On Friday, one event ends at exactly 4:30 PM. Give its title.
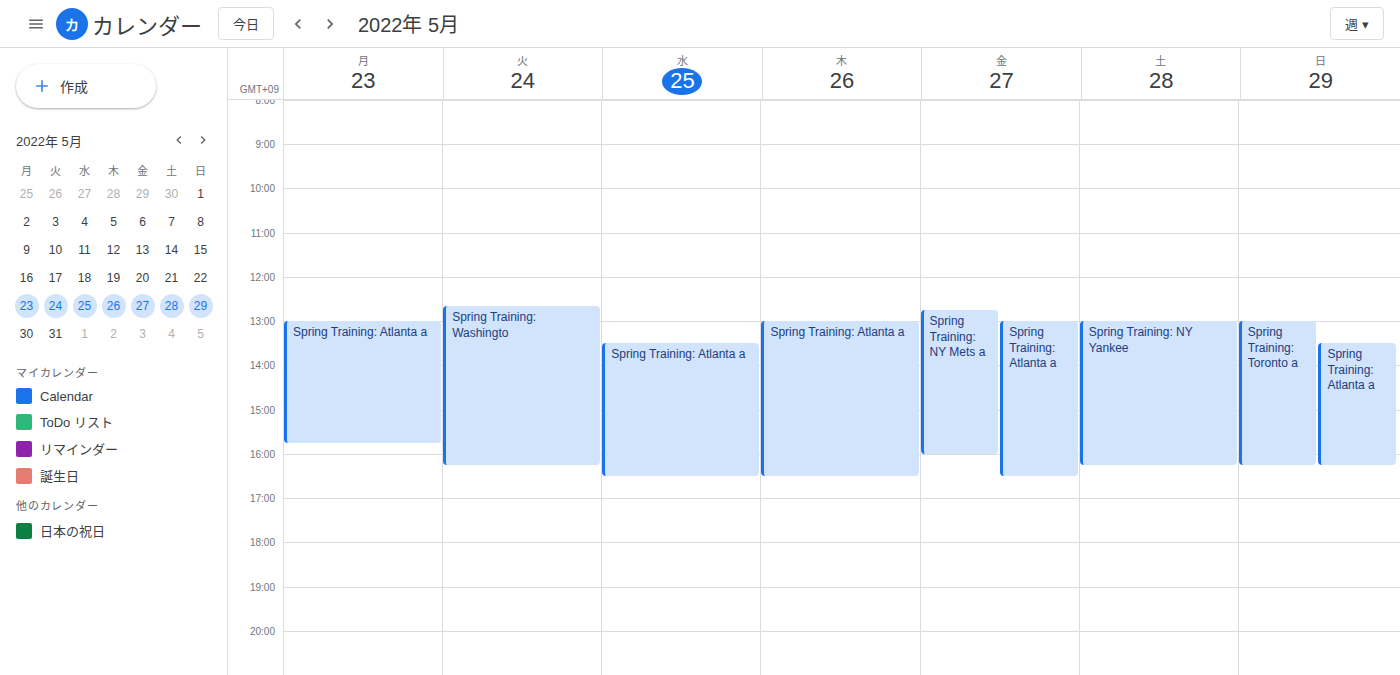
"Spring Training: Atlanta a"